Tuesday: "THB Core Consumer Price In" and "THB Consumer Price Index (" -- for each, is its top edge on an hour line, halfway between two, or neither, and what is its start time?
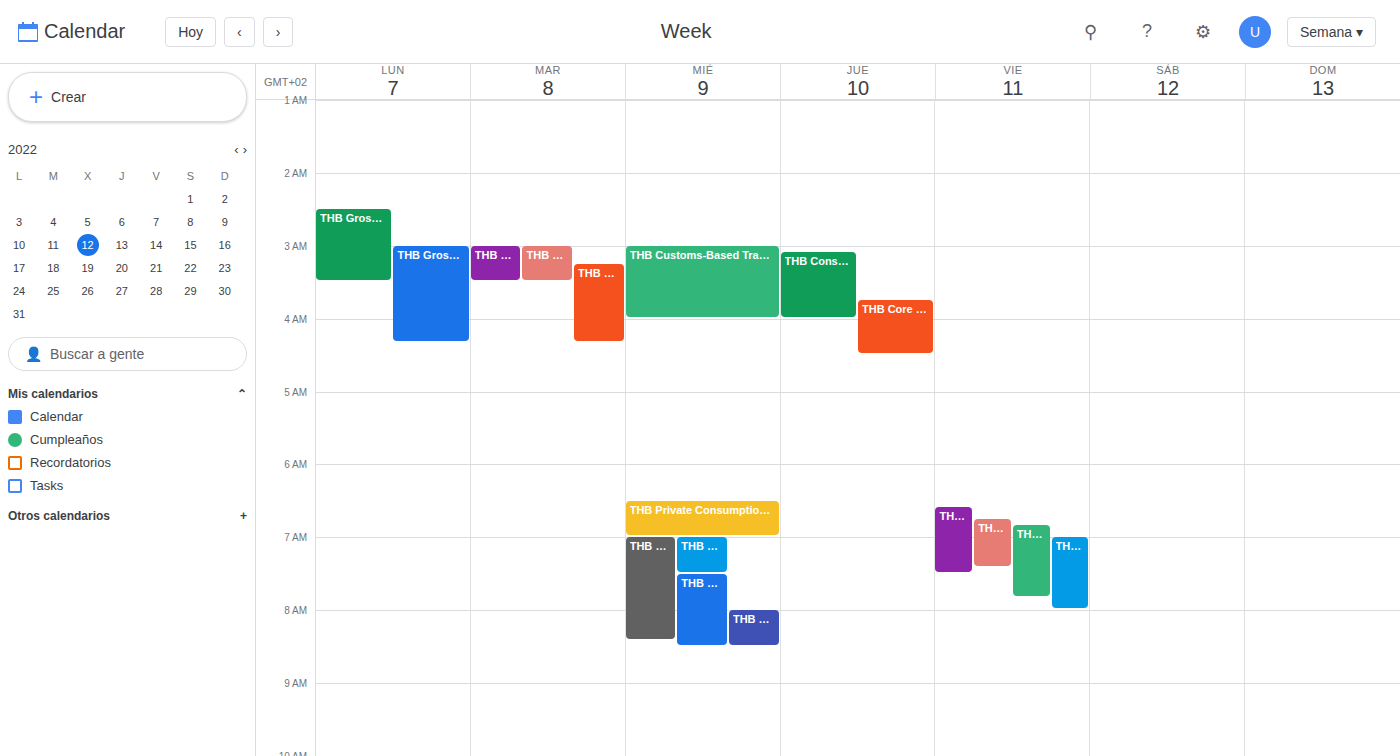
"THB Core Consumer Price In": 3:00 AM, exactly on the 3 AM line. "THB Consumer Price Index (": 3:15 AM, neither: a quarter of the way from the 3 AM line to the 4 AM line.